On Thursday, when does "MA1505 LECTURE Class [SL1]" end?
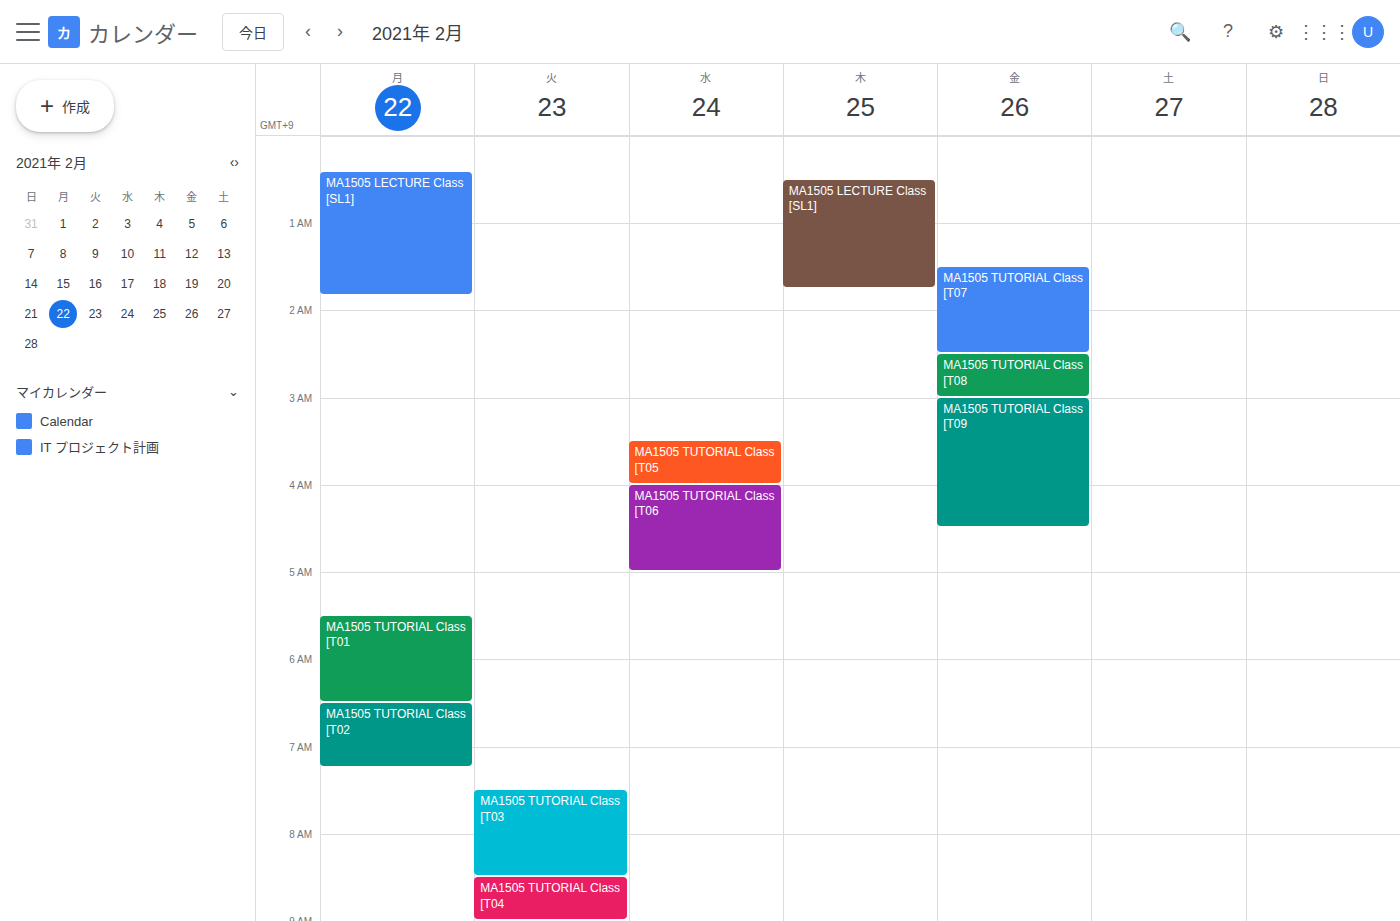
1:45 AM